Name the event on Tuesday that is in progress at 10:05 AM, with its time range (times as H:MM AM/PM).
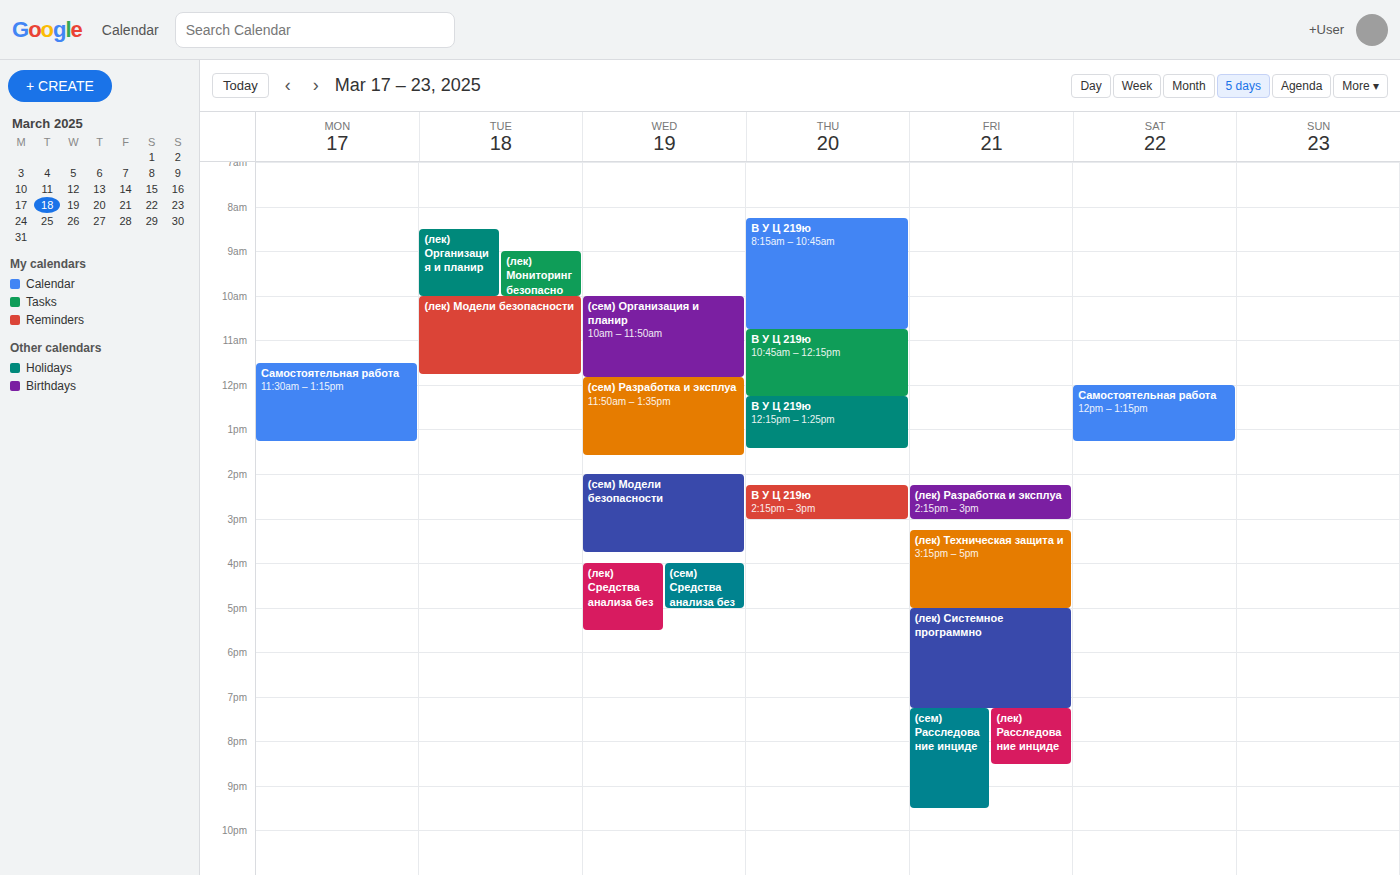
"(лек) Модели безопасности", 10:00 AM to 11:45 AM